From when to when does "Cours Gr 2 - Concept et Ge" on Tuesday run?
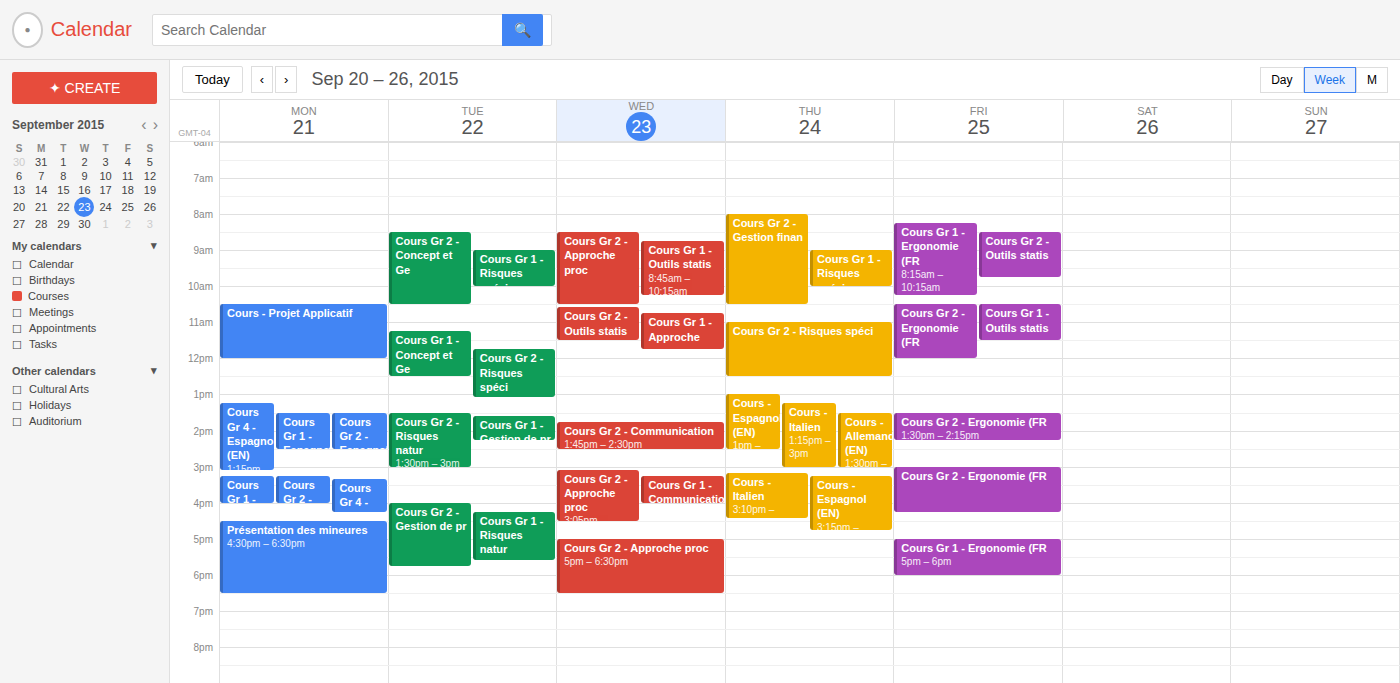
8:30 AM to 10:30 AM